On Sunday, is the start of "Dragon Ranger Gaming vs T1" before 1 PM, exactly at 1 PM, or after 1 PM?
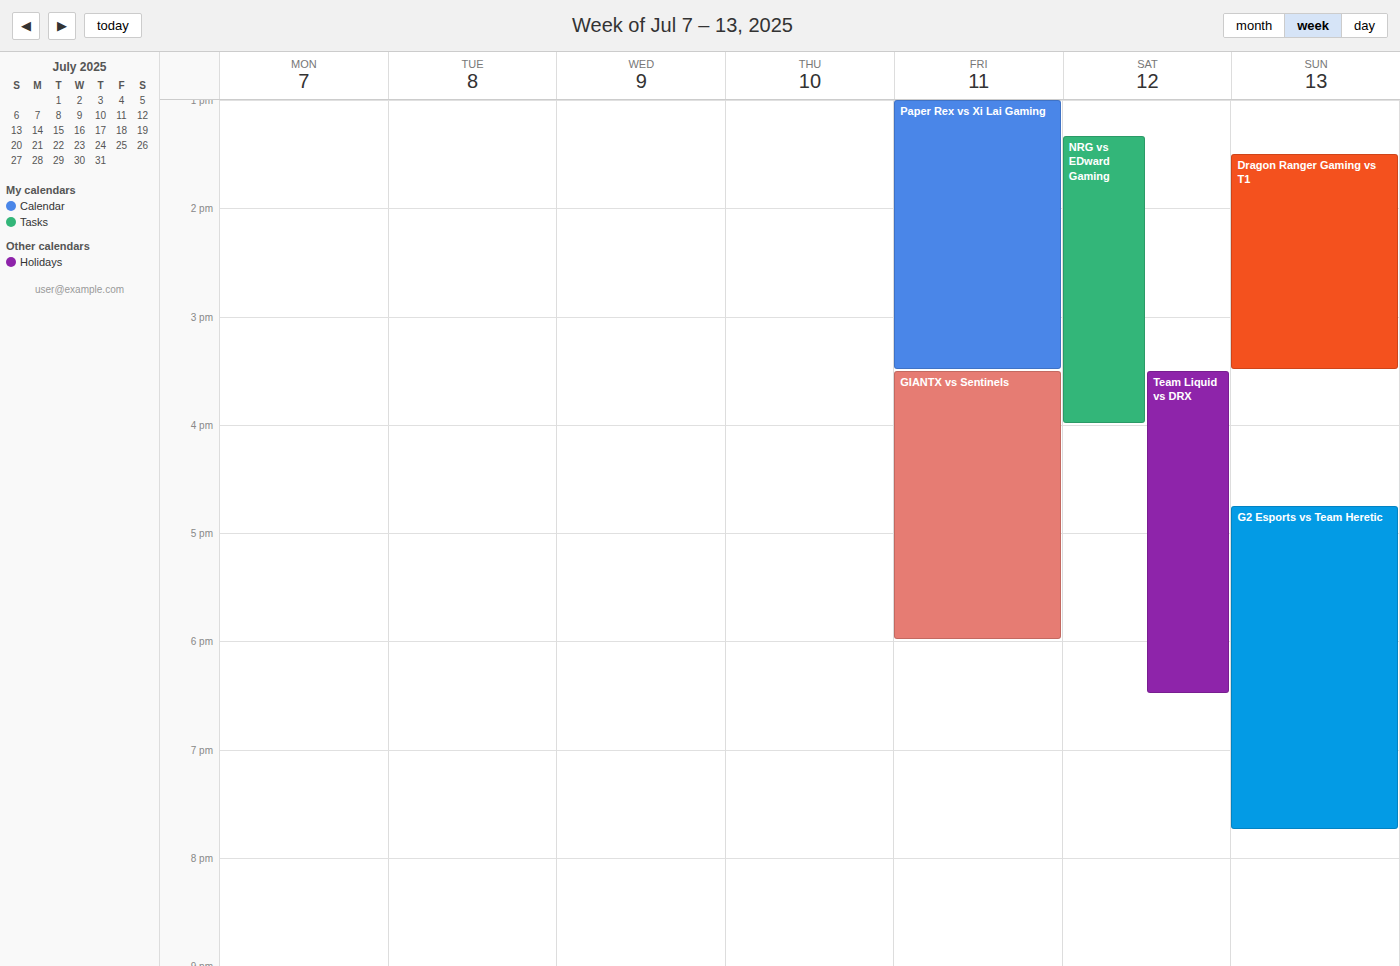
1:30 PM -- after 1 PM, 30 minutes below the 1 PM line.